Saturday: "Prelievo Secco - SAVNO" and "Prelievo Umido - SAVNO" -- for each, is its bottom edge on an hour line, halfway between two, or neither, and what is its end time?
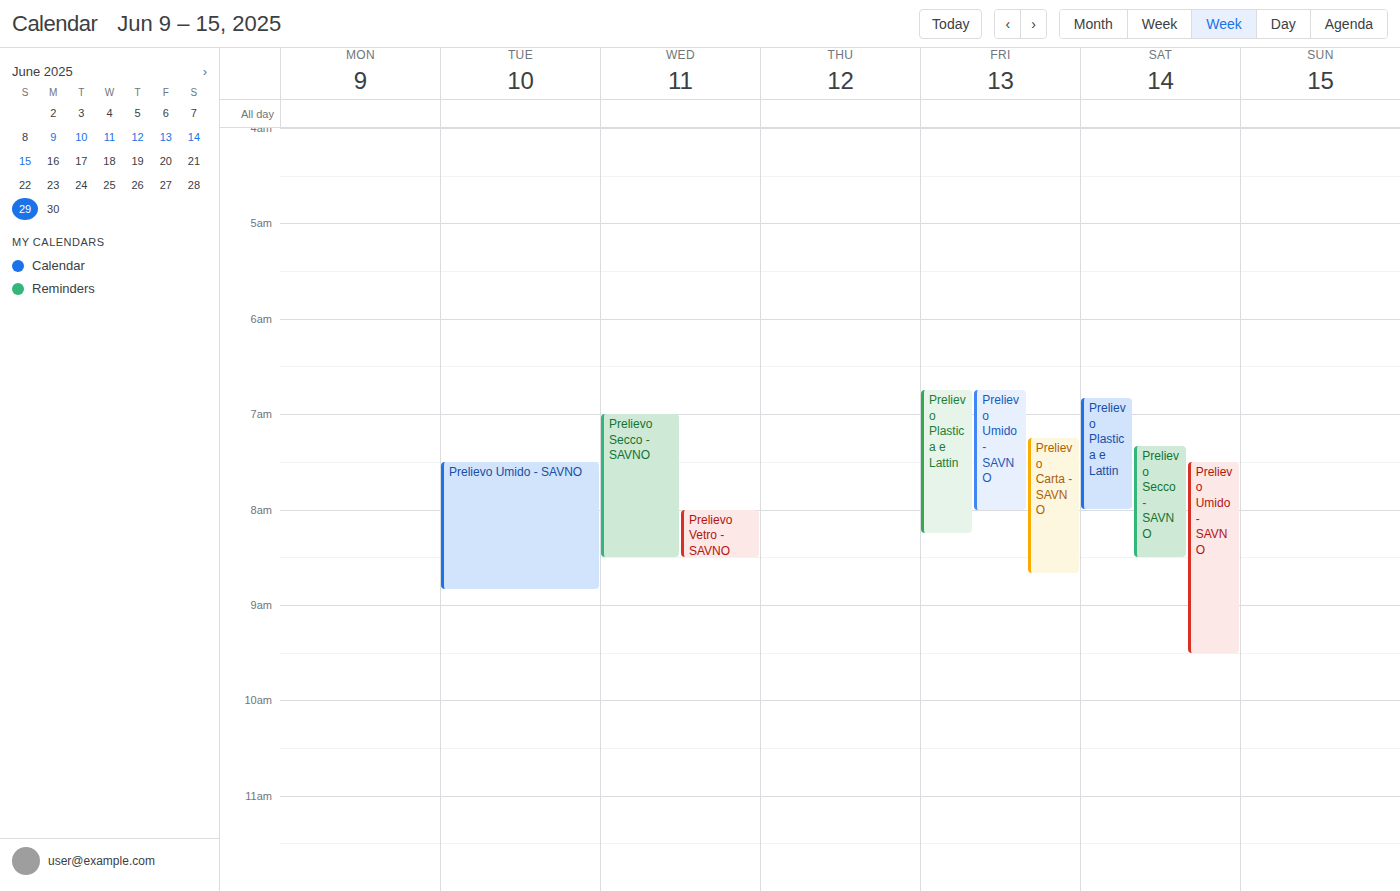
"Prelievo Secco - SAVNO": 8:30 AM, halfway between the 8 AM and 9 AM lines. "Prelievo Umido - SAVNO": 9:30 AM, halfway between the 9 AM and 10 AM lines.